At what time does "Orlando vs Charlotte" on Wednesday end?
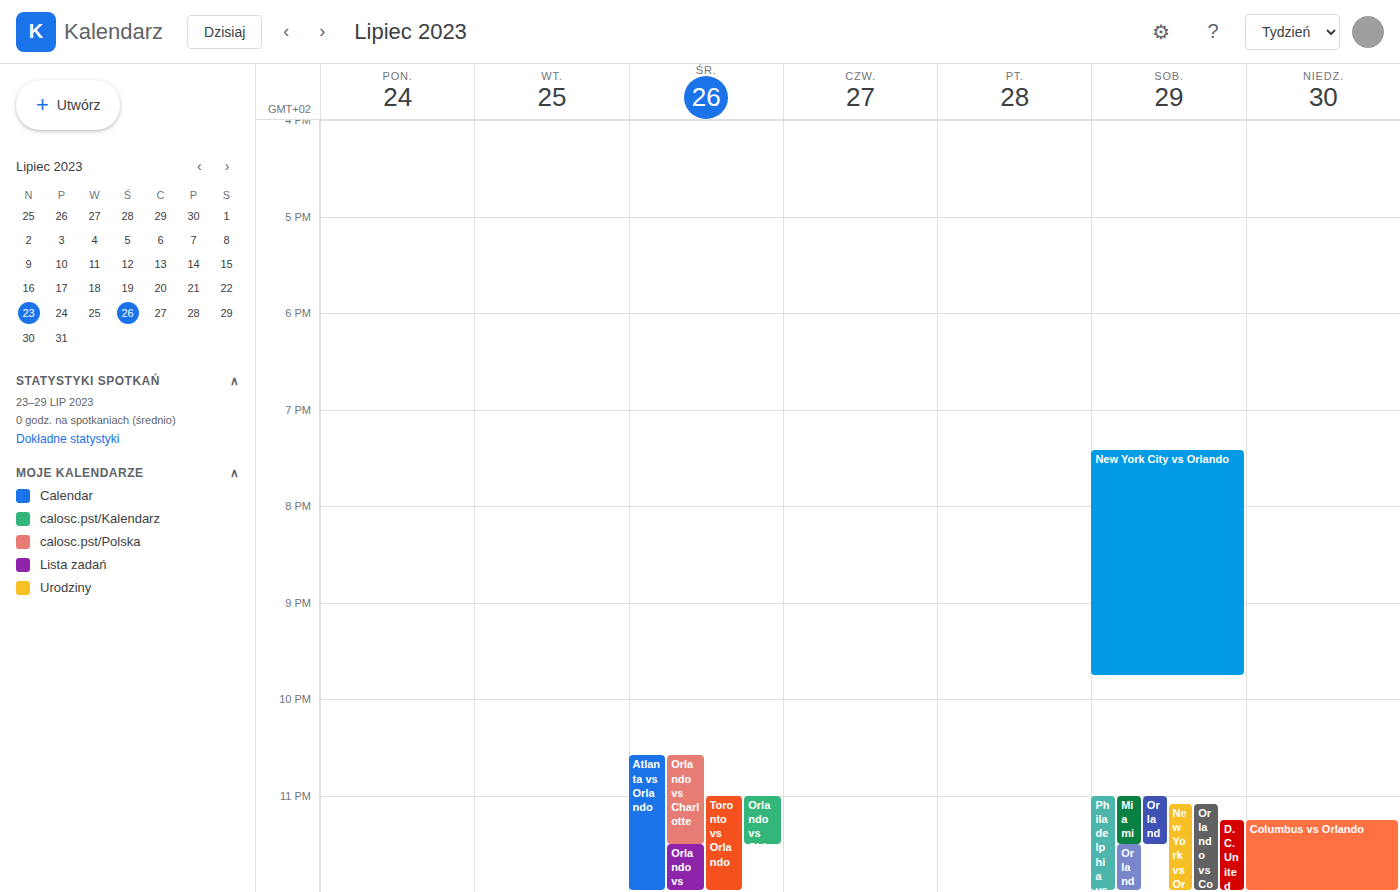
11:30 PM